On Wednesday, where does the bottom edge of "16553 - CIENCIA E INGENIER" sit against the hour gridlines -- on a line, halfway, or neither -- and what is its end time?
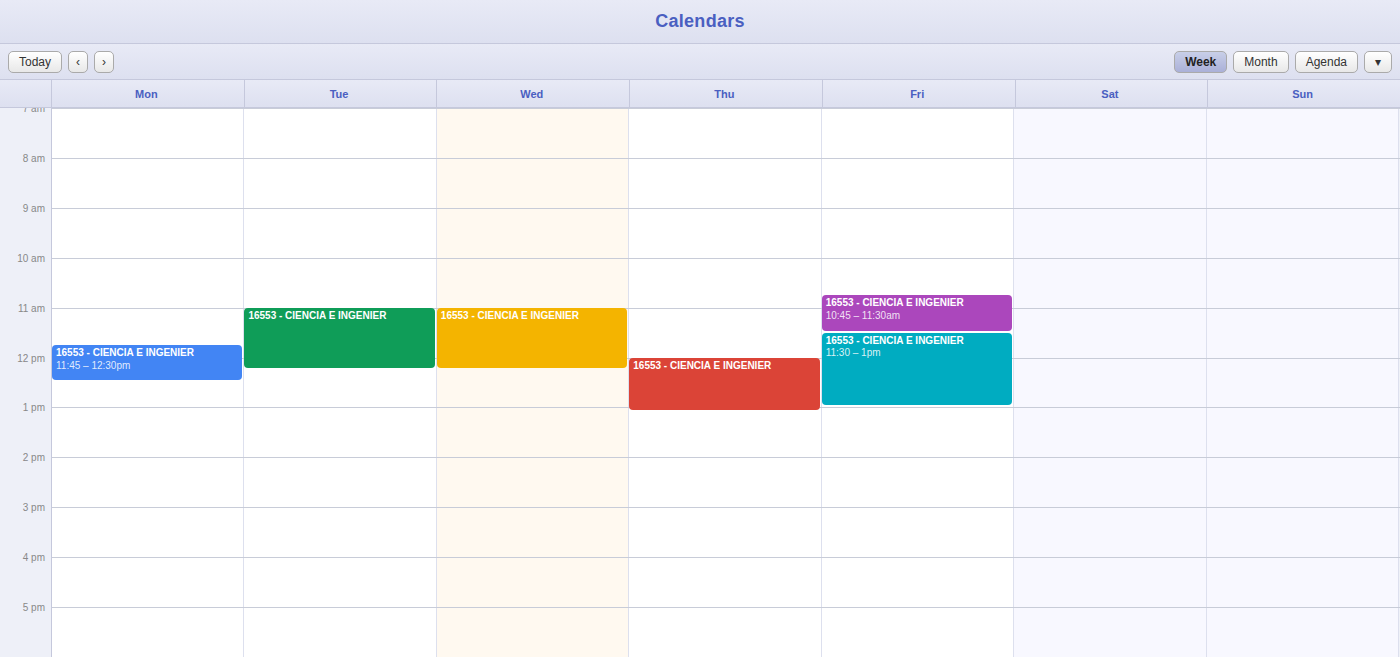
12:15 -- neither: a quarter of the way from the 12:00 line to the 13:00 line.